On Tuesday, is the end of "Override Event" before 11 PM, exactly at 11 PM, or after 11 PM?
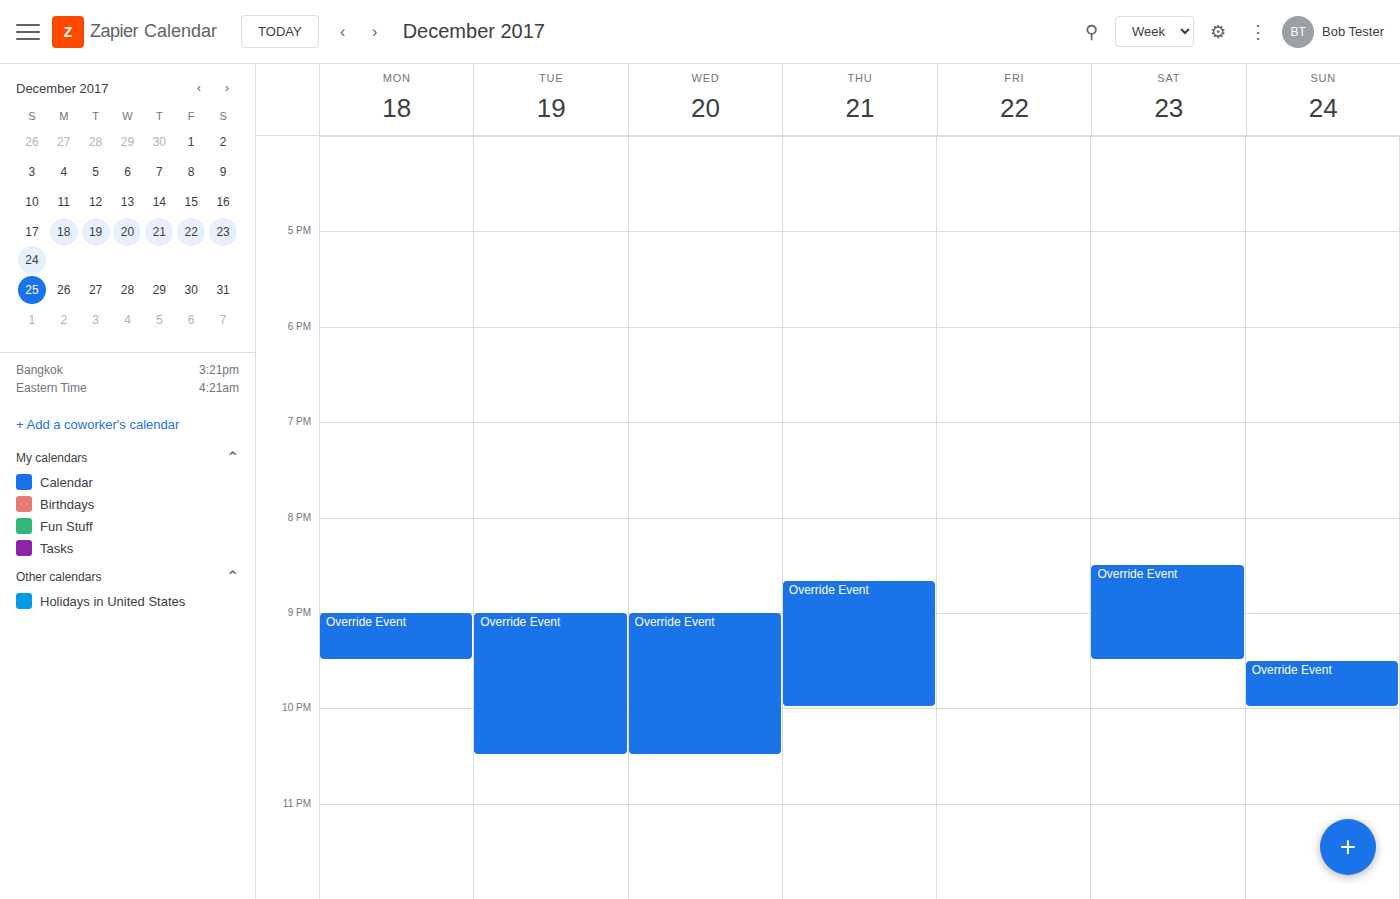
10:30 PM -- before 11 PM, 30 minutes above the 11 PM line.